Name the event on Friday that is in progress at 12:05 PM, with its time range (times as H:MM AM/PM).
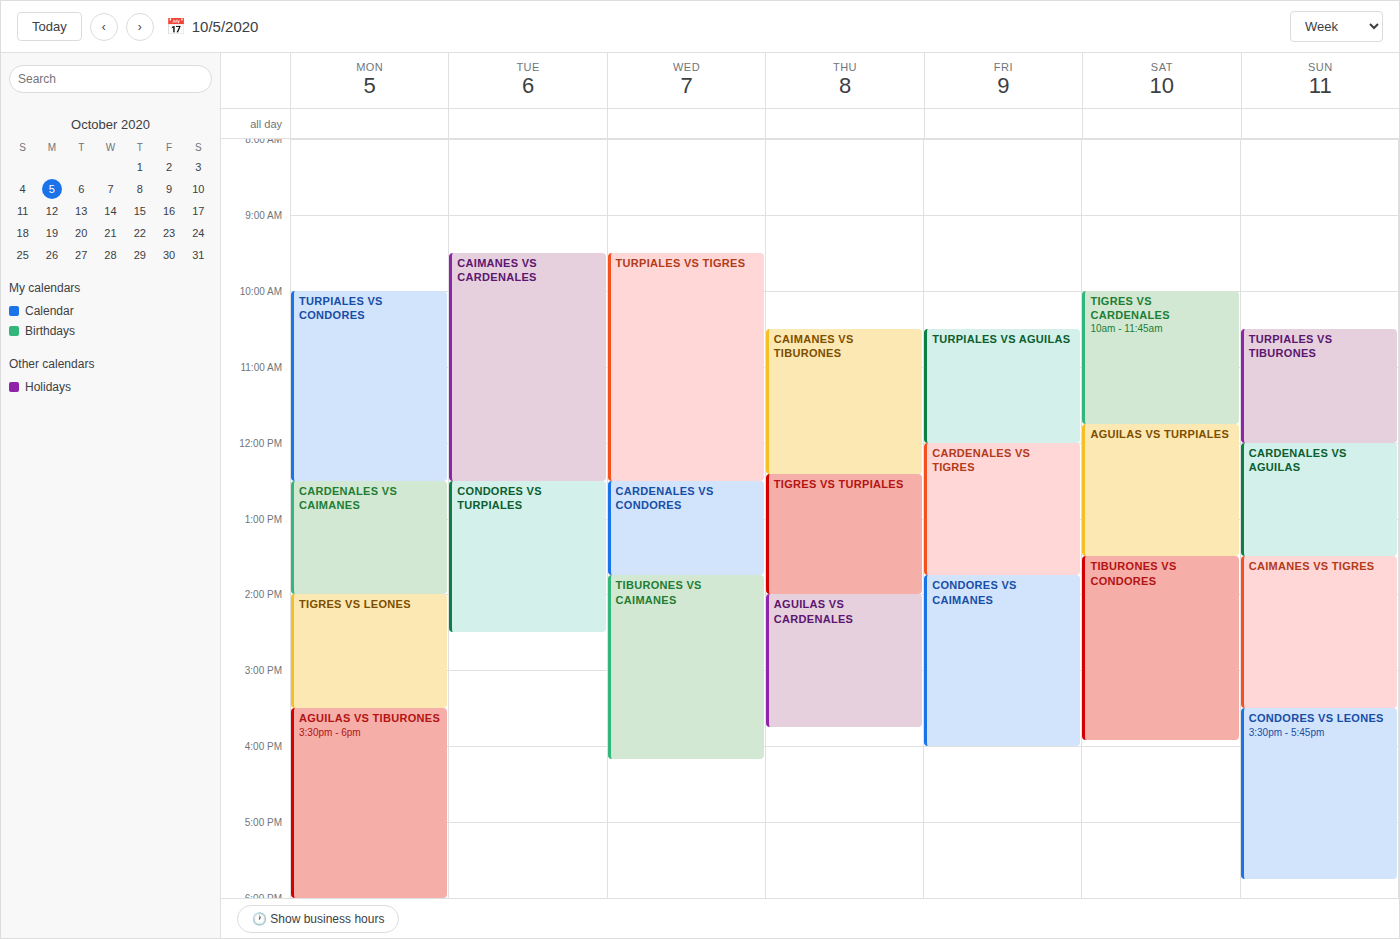
"Cardenales vs tigres", 12:00 PM to 1:45 PM